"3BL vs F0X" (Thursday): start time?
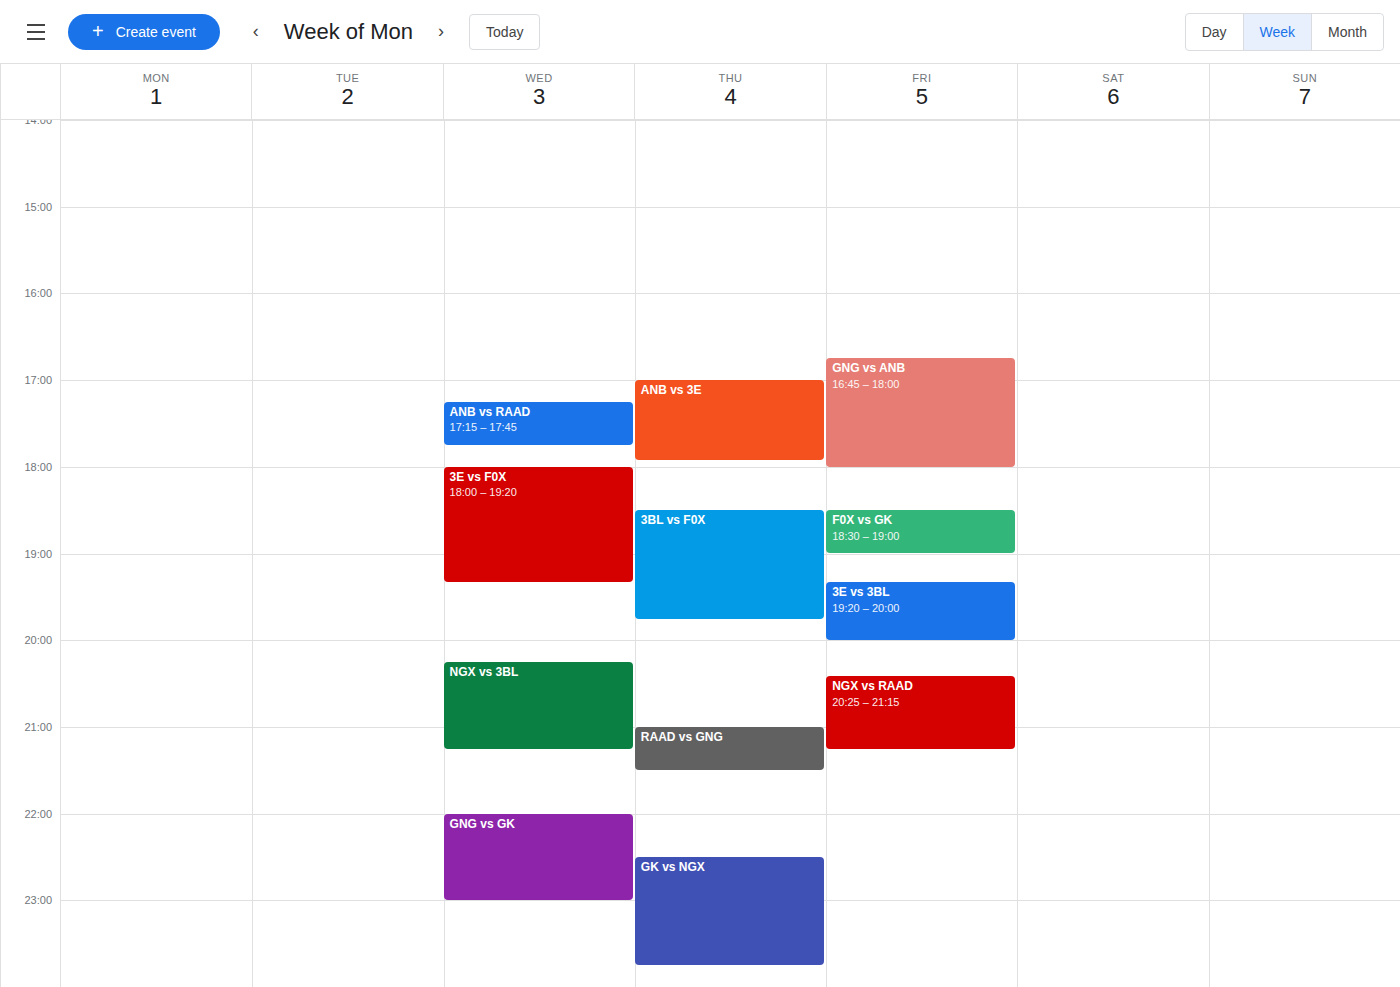
6:30 PM